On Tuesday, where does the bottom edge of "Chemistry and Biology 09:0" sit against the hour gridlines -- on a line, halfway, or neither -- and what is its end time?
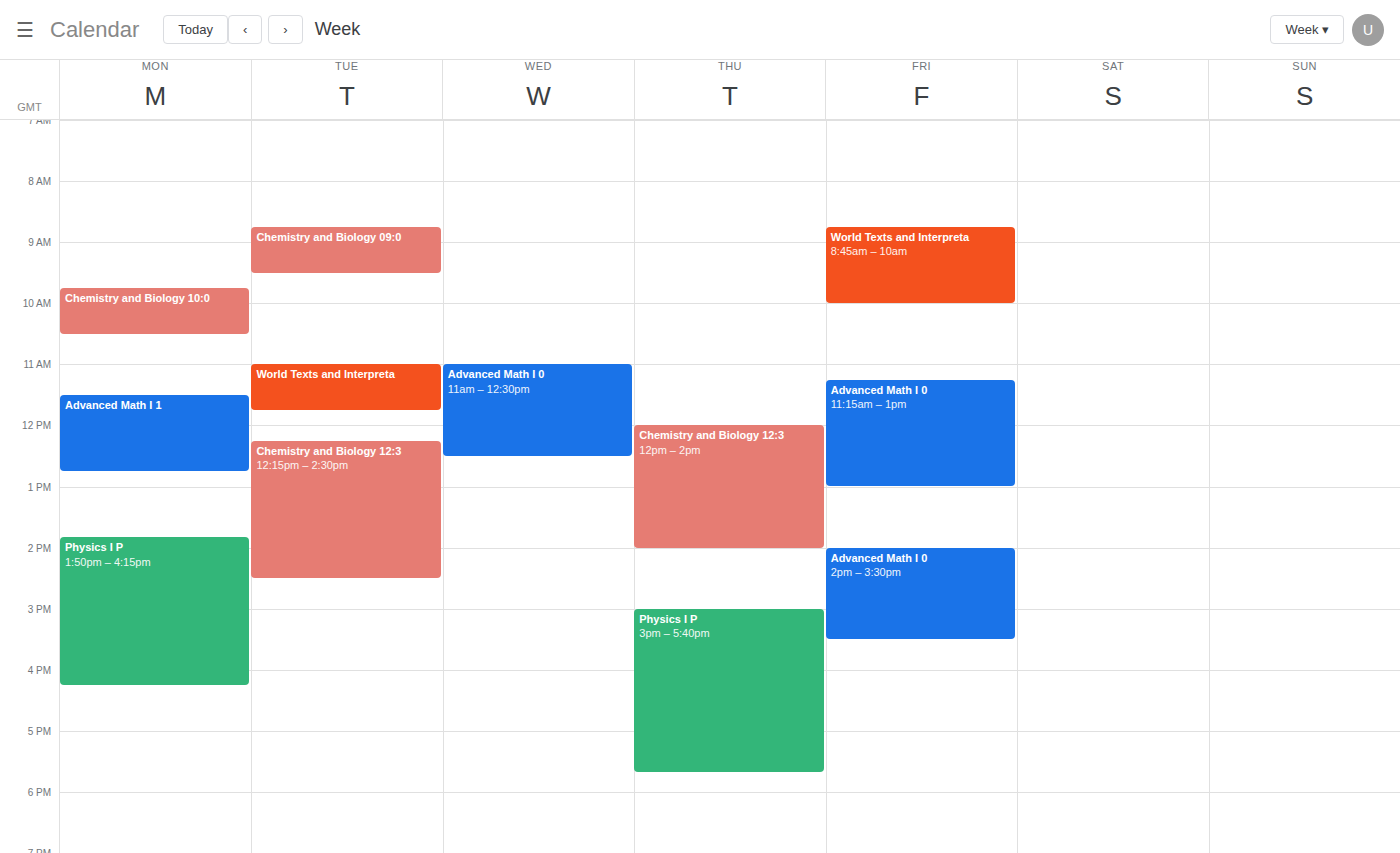
9:30 AM -- halfway between the 9 AM and 10 AM lines.